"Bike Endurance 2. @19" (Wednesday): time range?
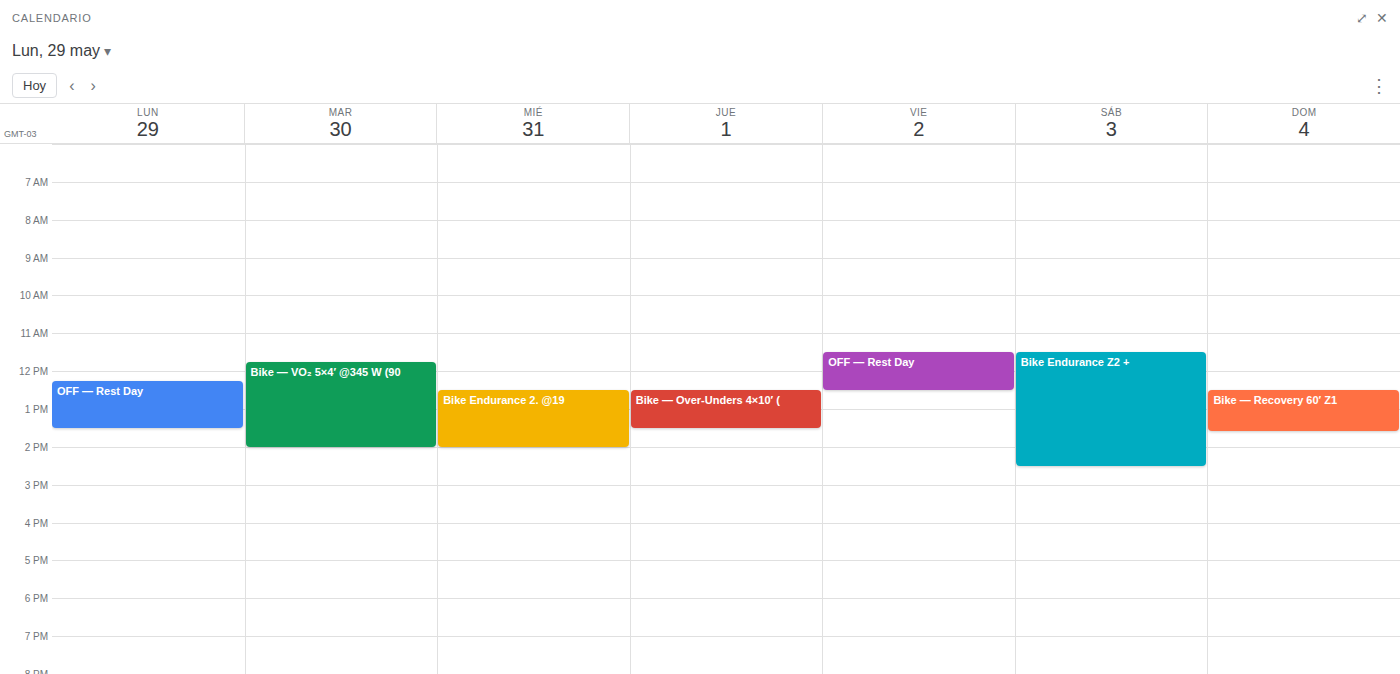
12:30 PM to 2:00 PM